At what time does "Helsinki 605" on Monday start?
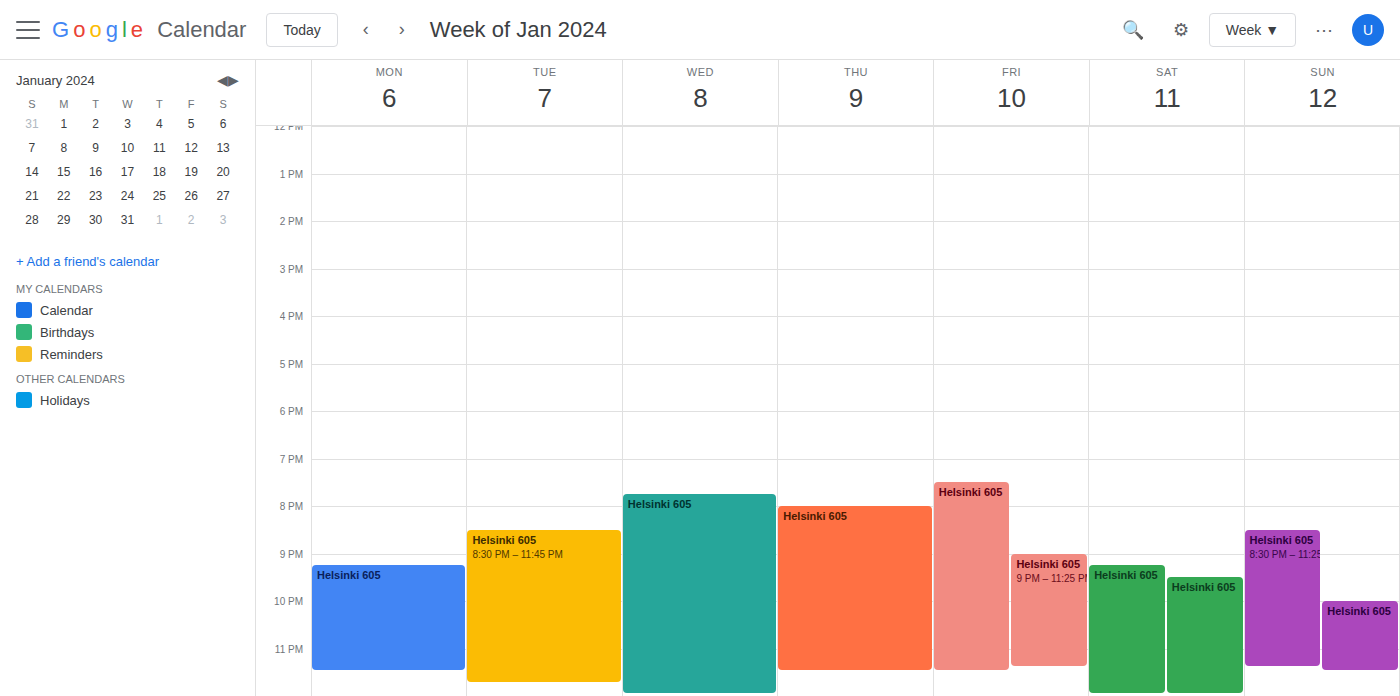
9:15 PM